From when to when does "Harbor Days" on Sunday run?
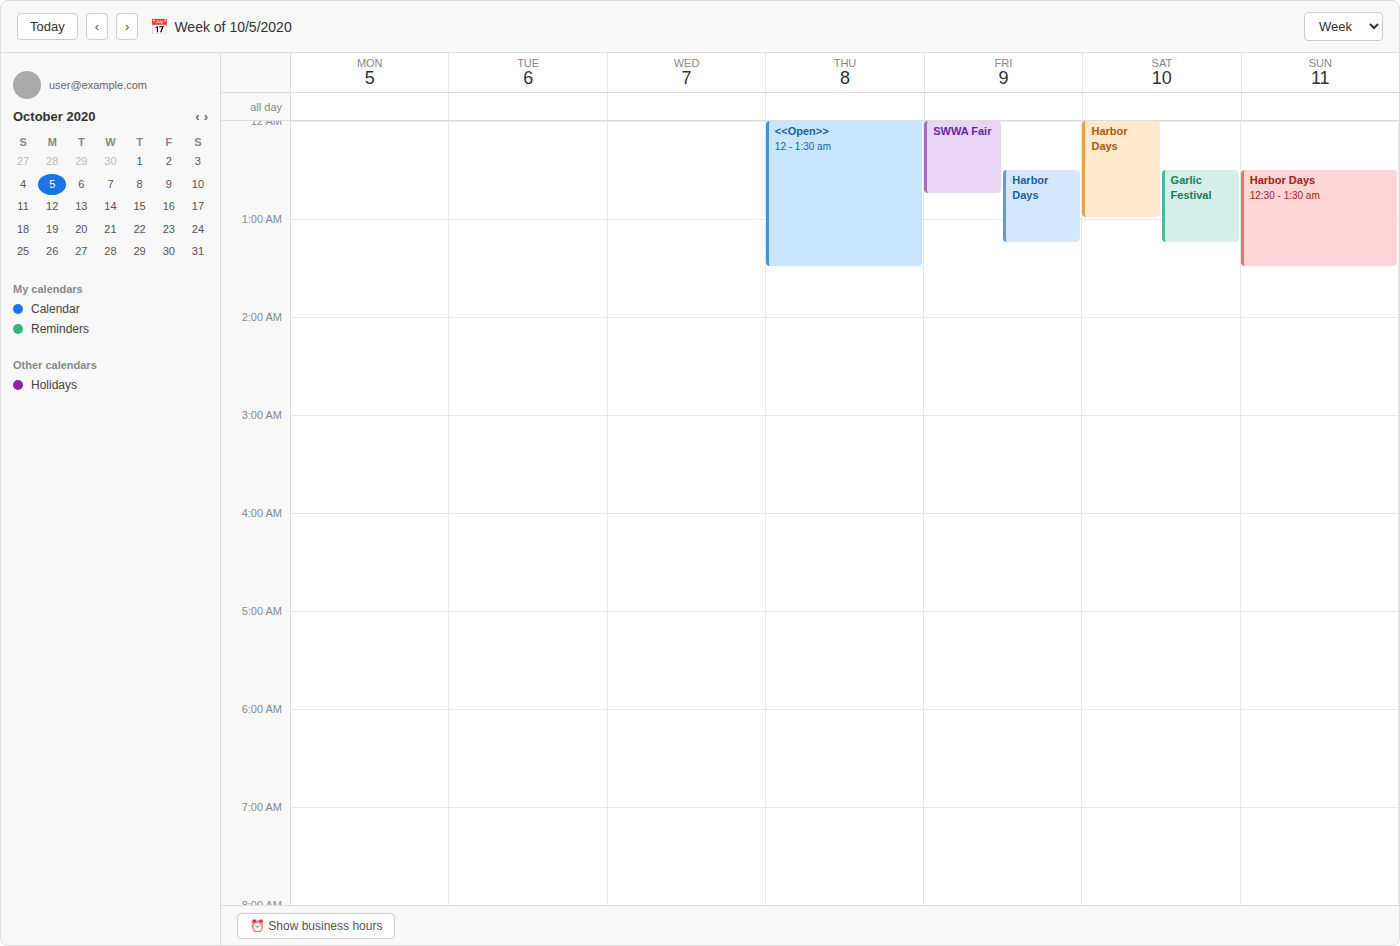
12:30 AM to 1:30 AM